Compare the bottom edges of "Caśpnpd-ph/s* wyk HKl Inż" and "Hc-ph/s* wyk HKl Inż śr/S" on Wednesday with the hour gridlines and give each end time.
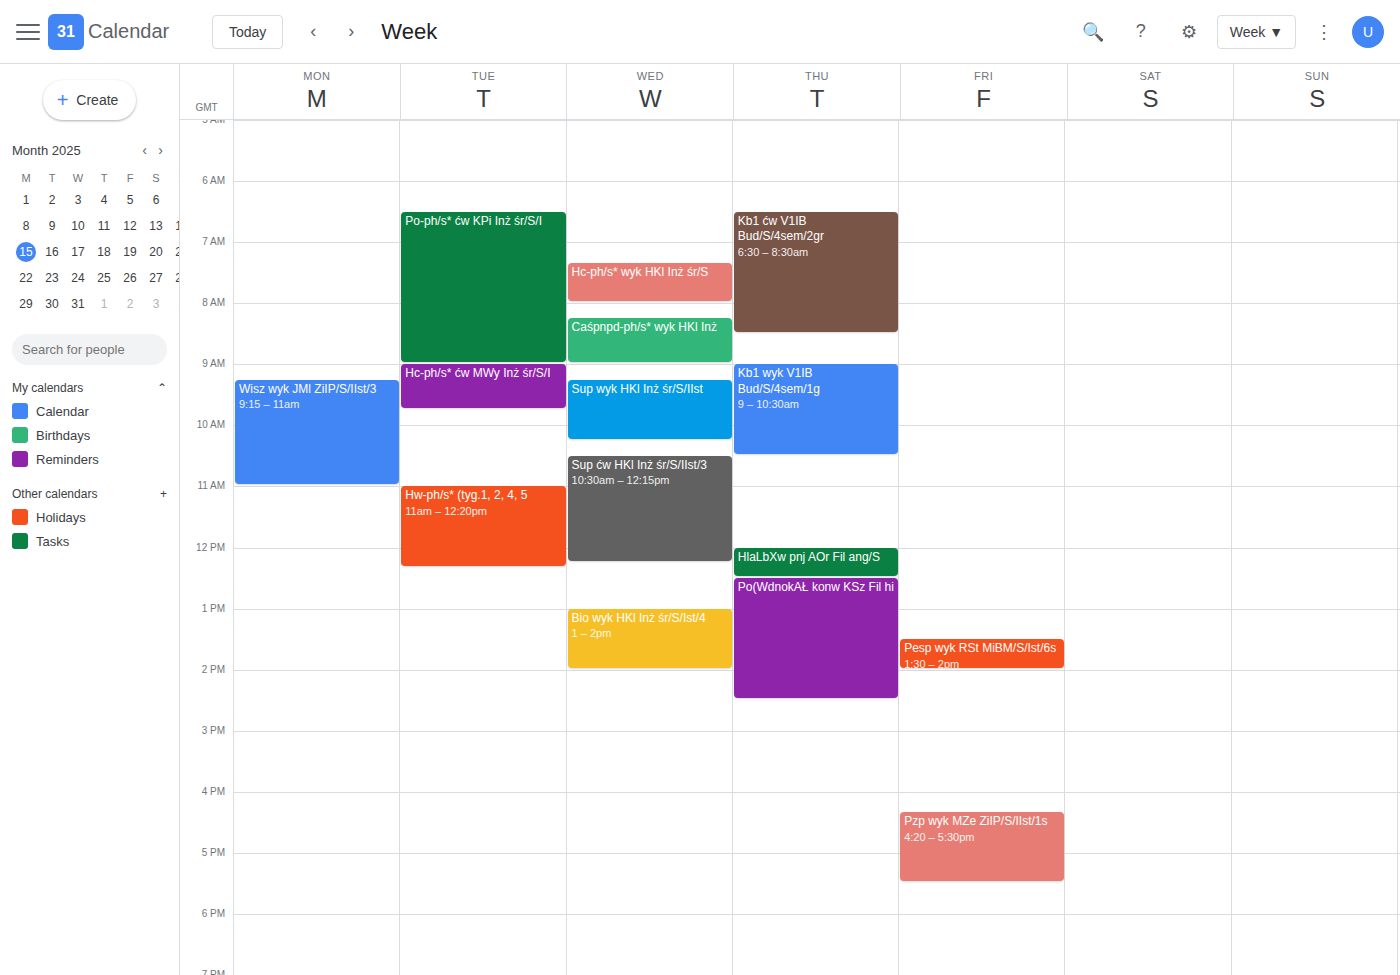
"Caśpnpd-ph/s* wyk HKl Inż": 09:00, exactly on the 09:00 line. "Hc-ph/s* wyk HKl Inż śr/S": 08:00, exactly on the 08:00 line.